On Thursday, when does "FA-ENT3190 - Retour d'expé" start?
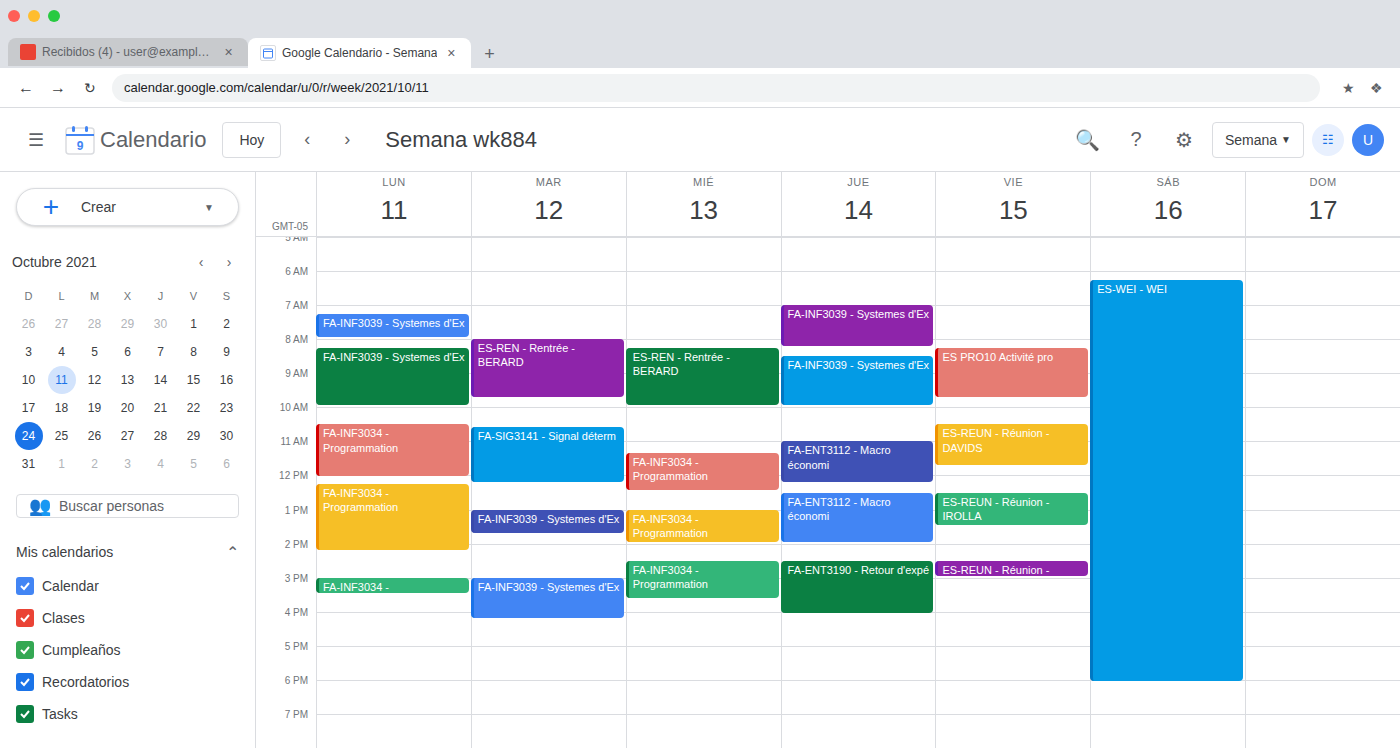
2:30 PM